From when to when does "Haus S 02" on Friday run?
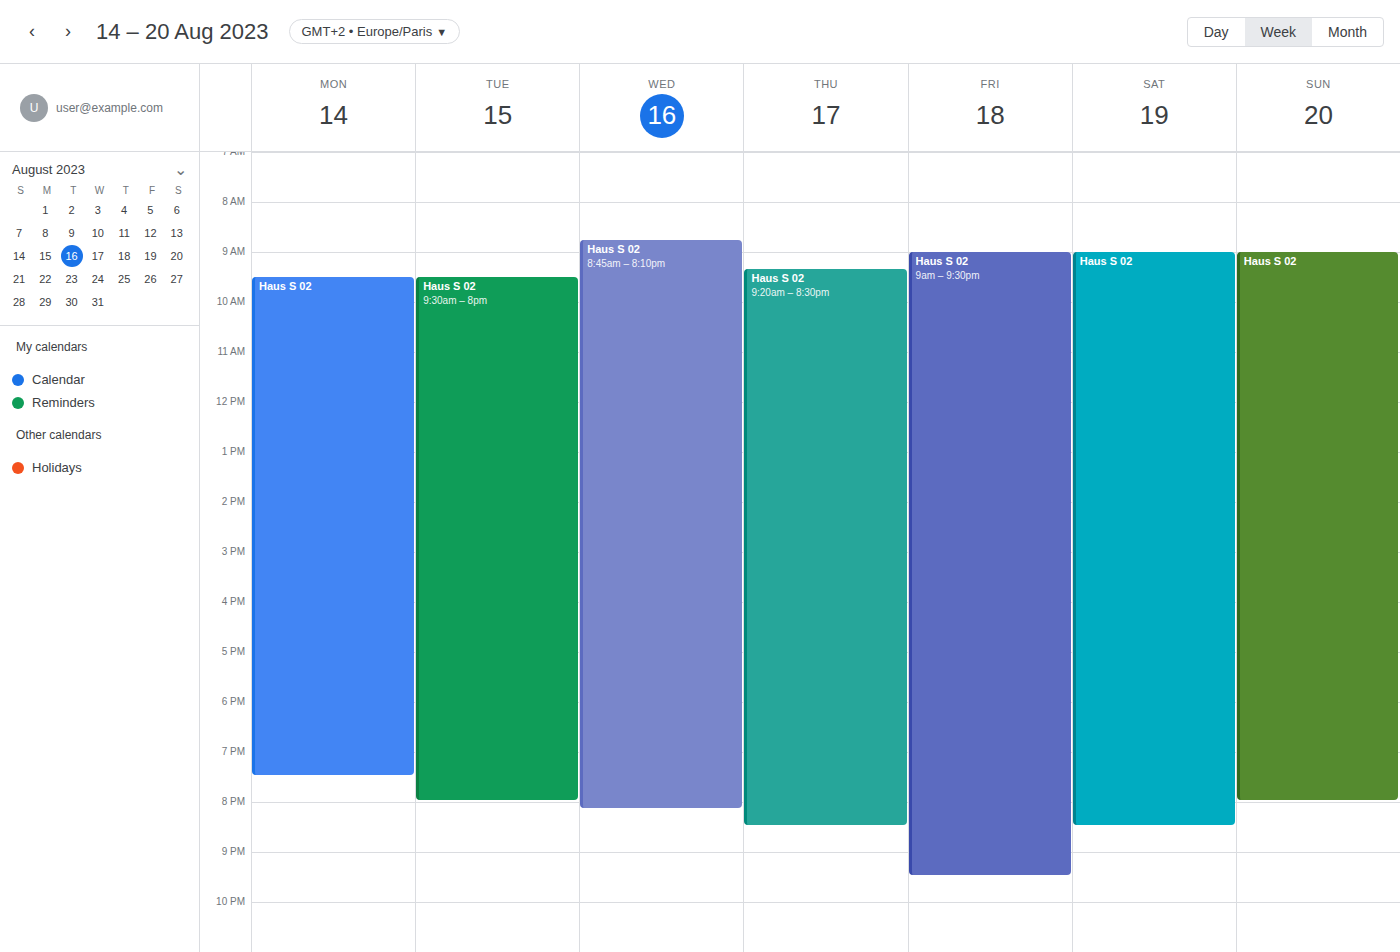
9:00 AM to 9:30 PM